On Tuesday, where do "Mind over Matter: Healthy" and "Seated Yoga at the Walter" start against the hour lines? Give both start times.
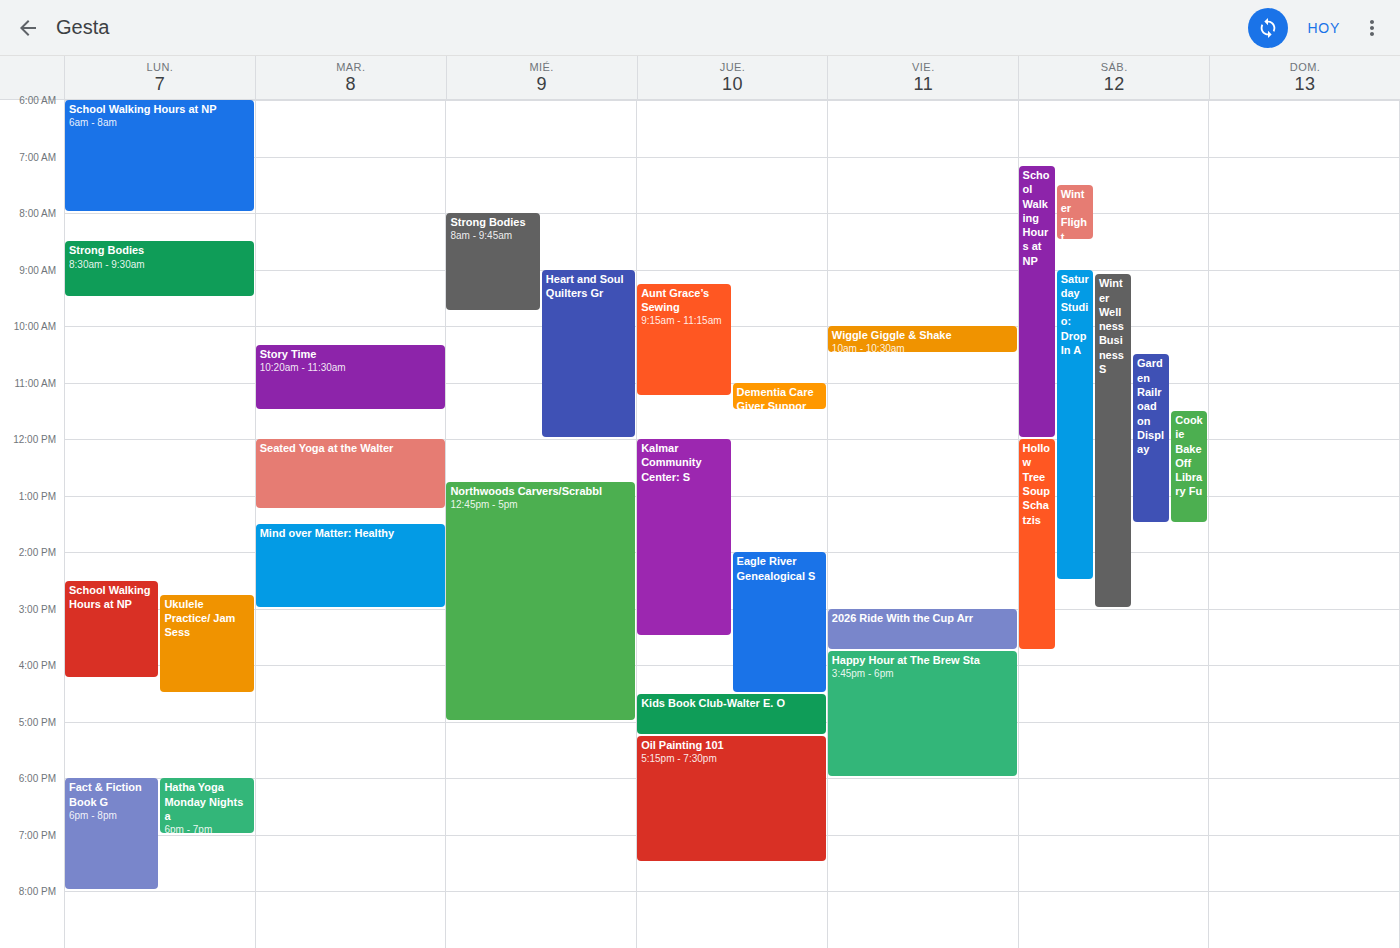
"Mind over Matter: Healthy": 13:30, halfway between the 13:00 and 14:00 lines. "Seated Yoga at the Walter": 12:00, exactly on the 12:00 line.